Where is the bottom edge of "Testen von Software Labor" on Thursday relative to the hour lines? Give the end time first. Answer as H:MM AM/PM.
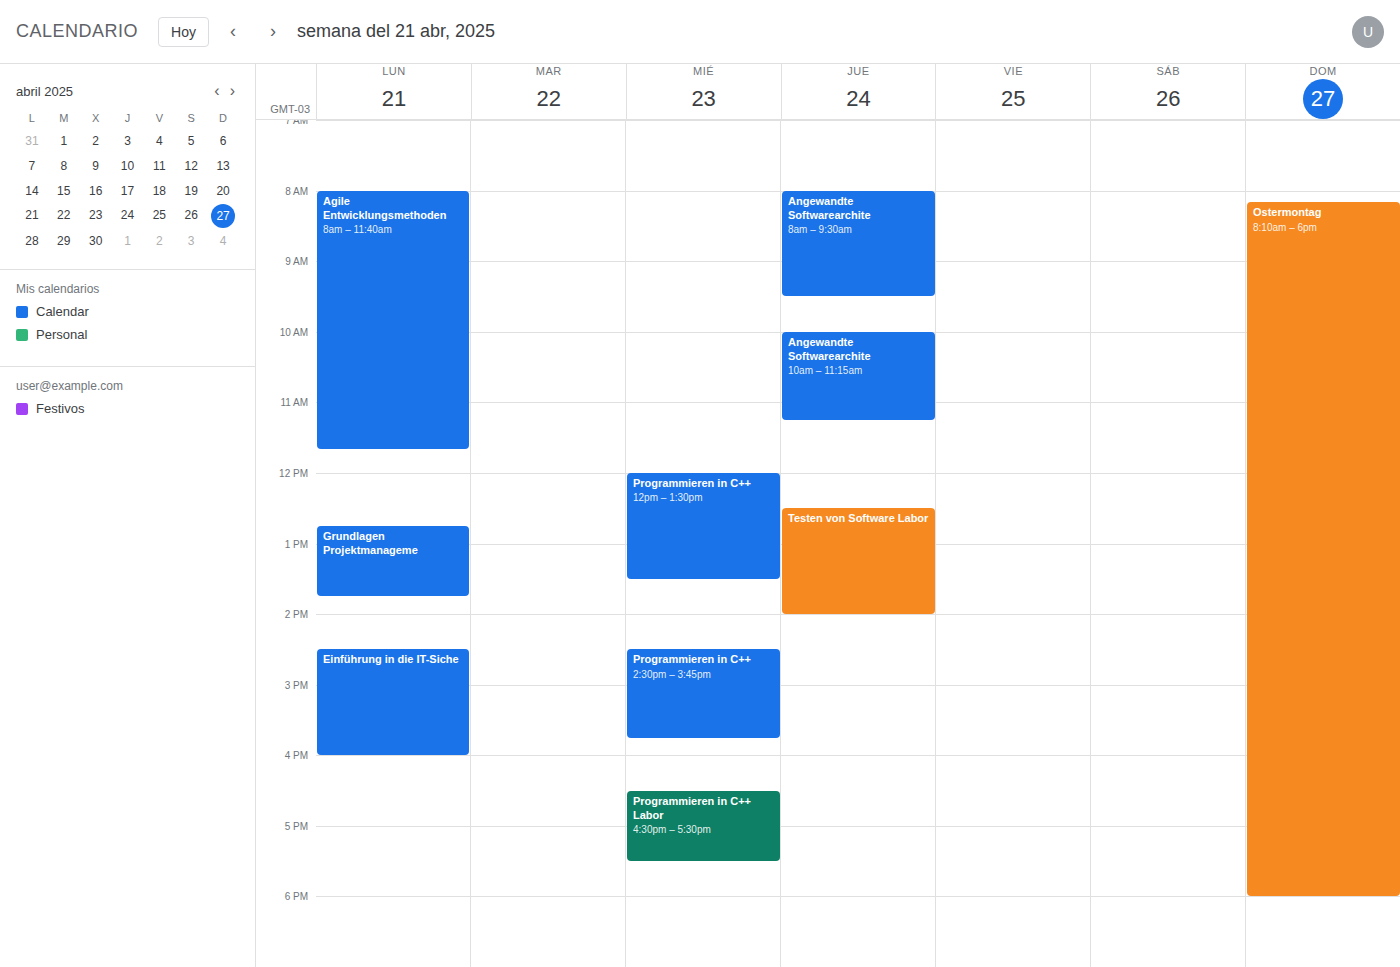
2:00 PM -- exactly on the 2 PM line.